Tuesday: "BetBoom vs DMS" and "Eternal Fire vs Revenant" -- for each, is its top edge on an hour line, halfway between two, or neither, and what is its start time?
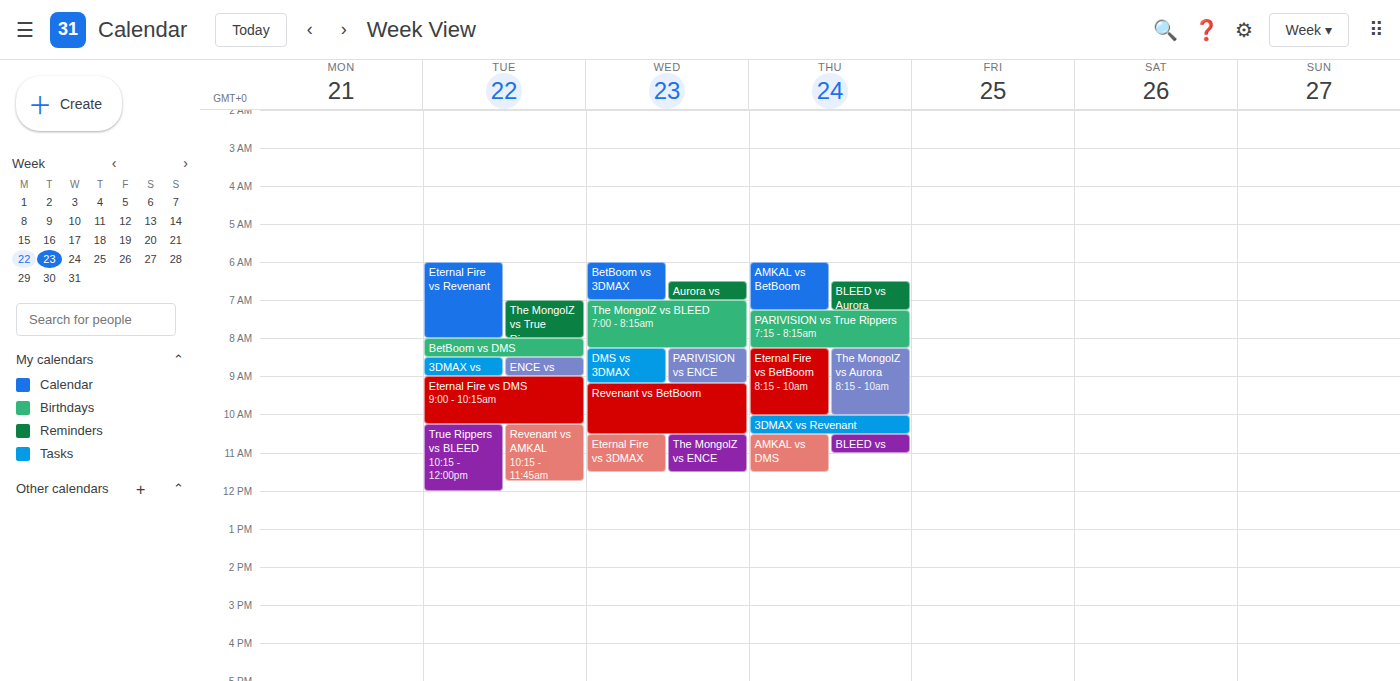
"BetBoom vs DMS": 8:00 AM, exactly on the 8 AM line. "Eternal Fire vs Revenant": 6:00 AM, exactly on the 6 AM line.